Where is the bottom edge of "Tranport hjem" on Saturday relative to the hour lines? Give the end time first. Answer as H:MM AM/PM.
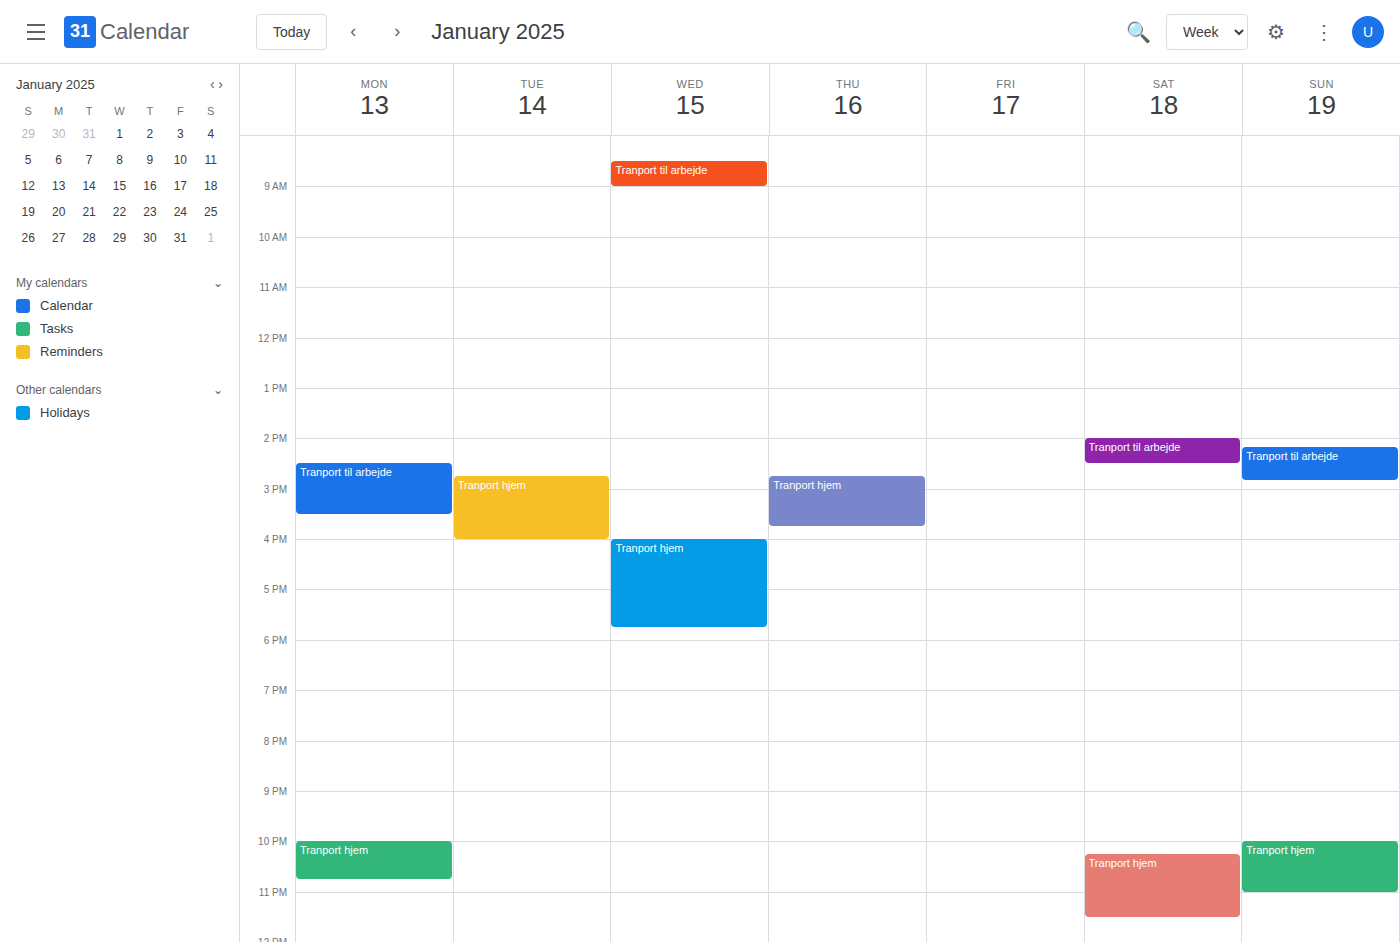
11:30 PM -- halfway between the 11 PM and 12 AM lines.